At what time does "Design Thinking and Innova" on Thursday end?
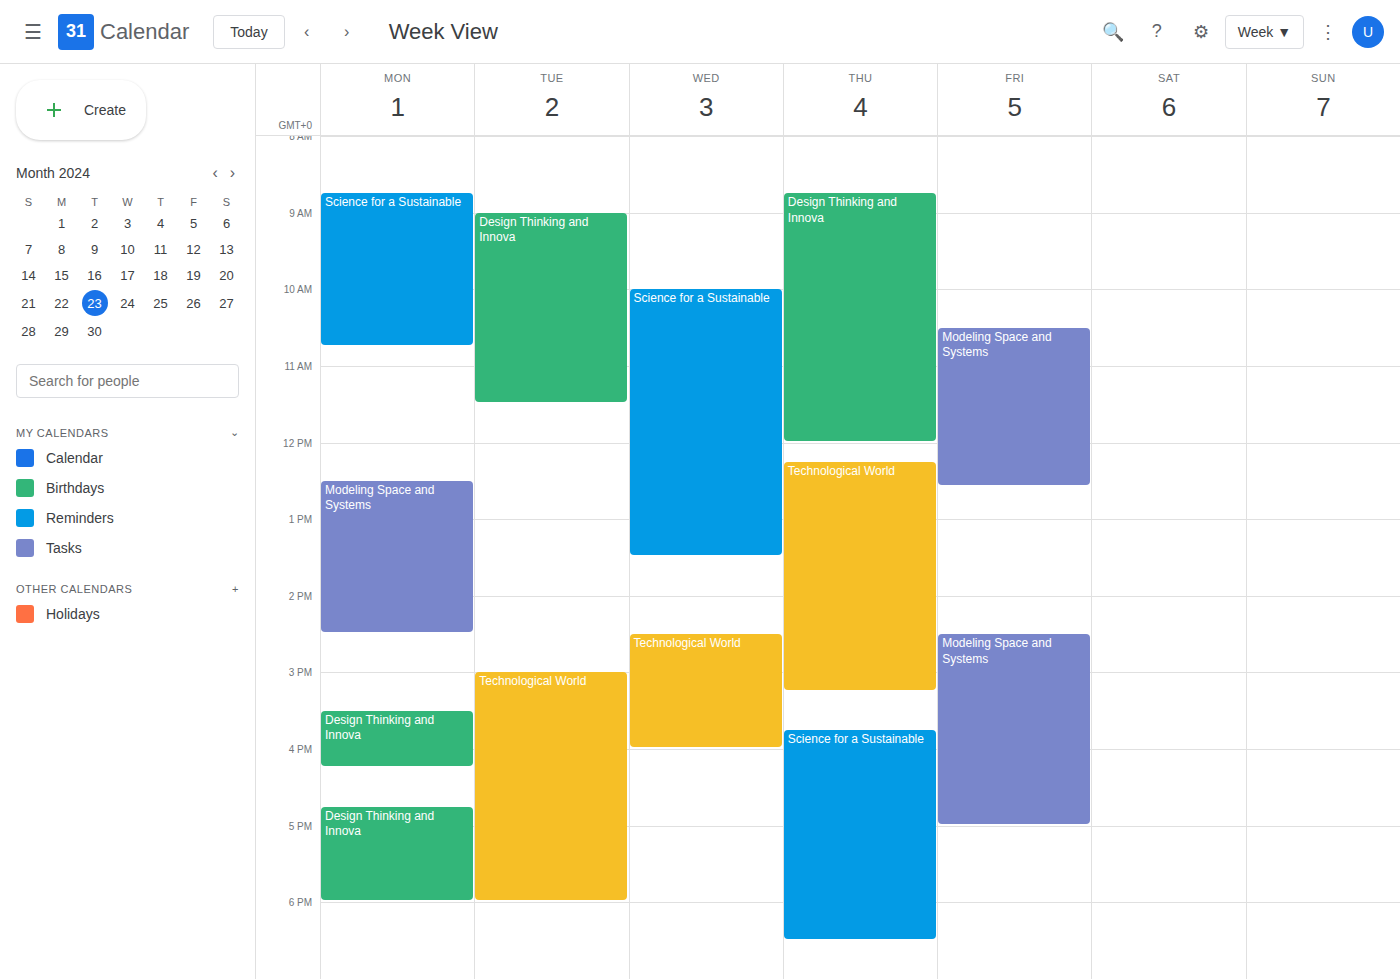
12:00 PM